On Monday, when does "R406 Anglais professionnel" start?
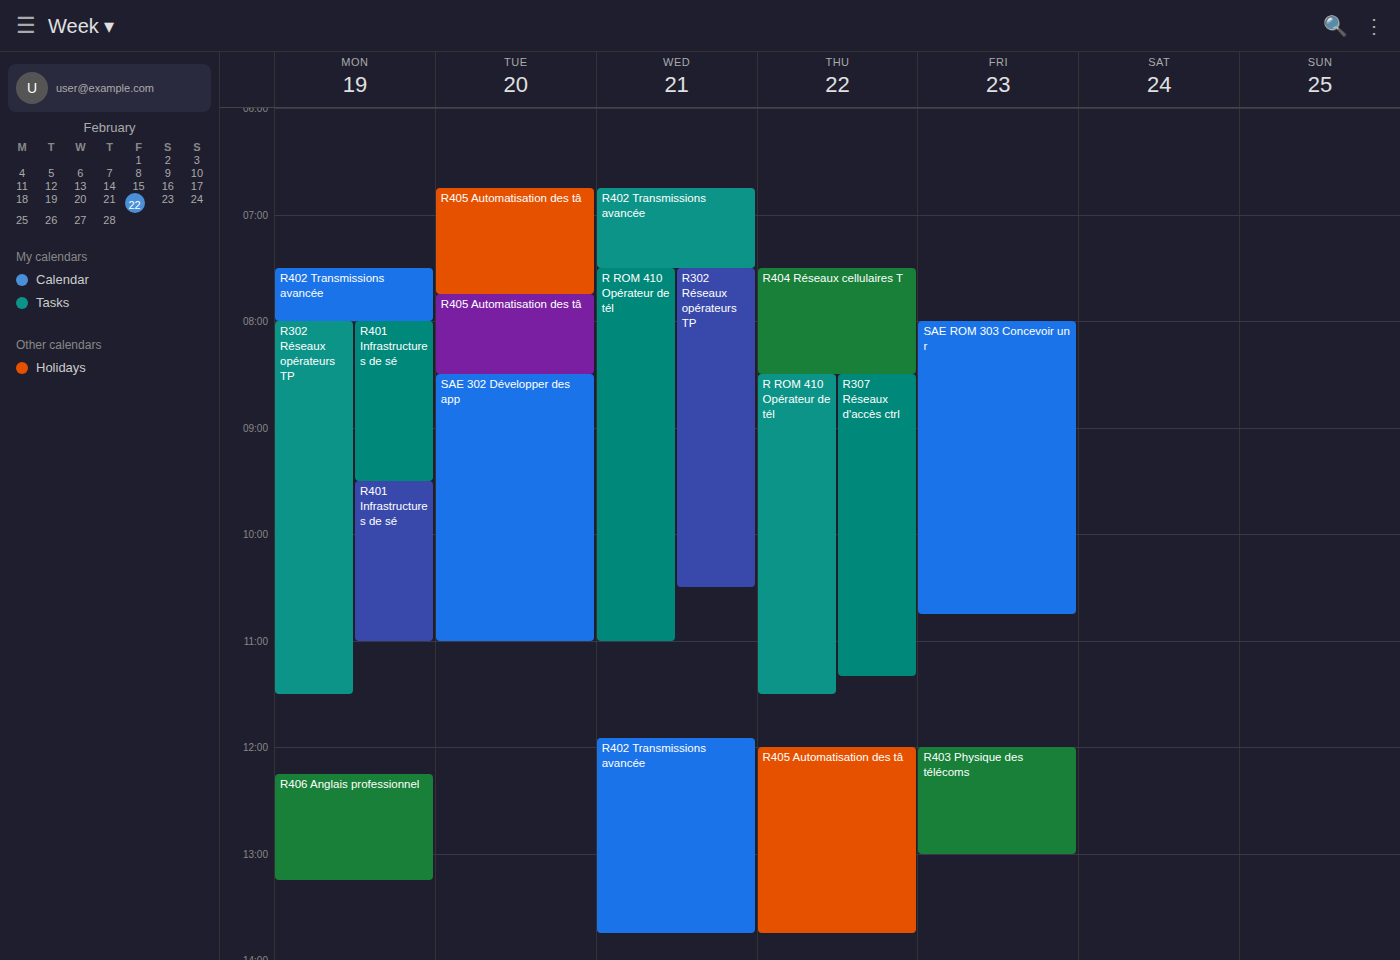
12:15 PM